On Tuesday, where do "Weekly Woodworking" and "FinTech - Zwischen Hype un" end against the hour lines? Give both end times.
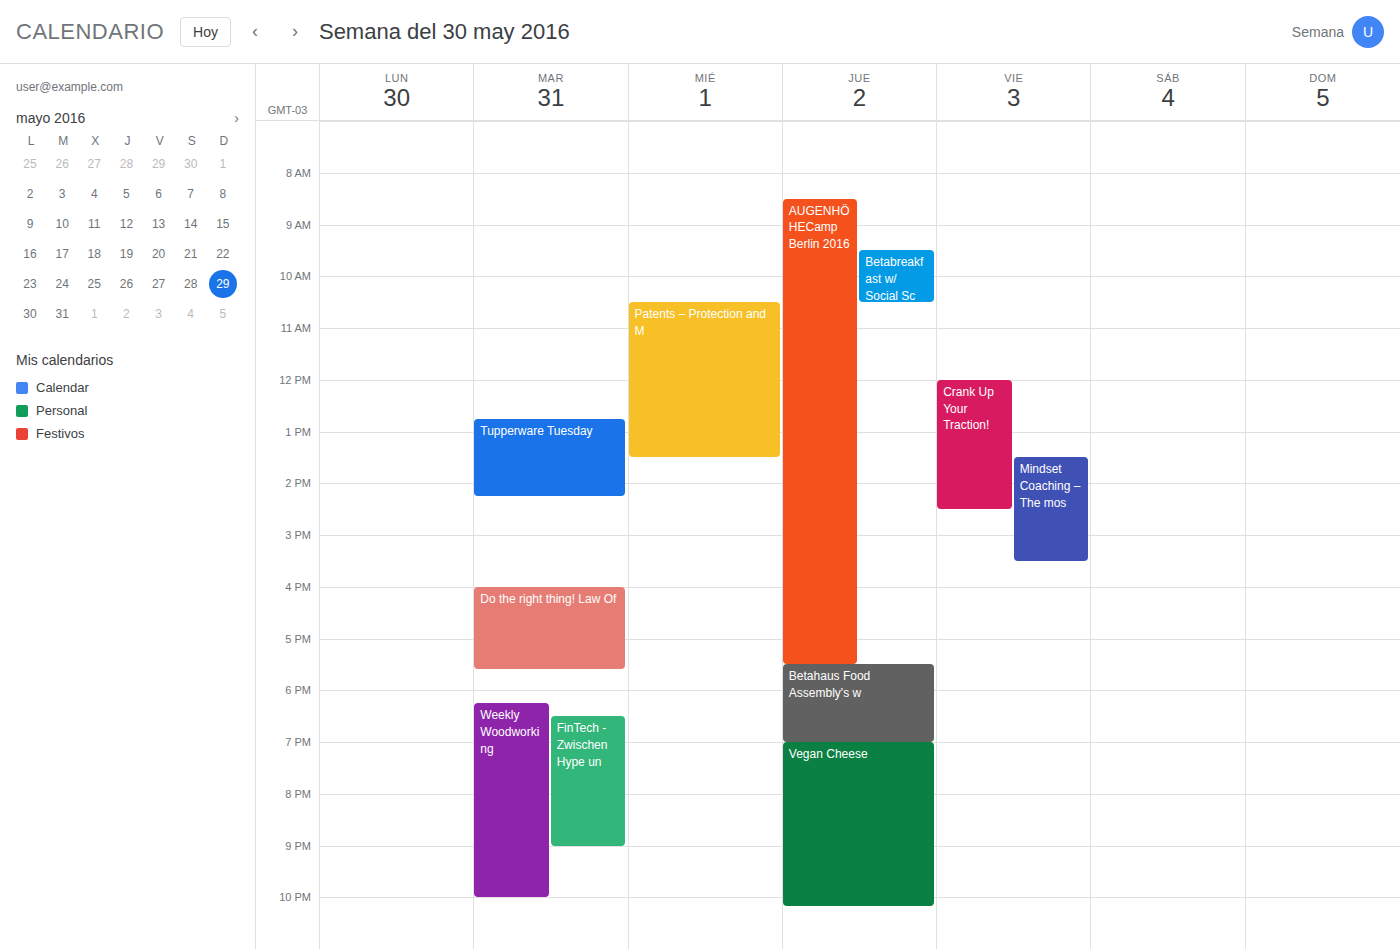
"Weekly Woodworking": 22:00, exactly on the 22:00 line. "FinTech - Zwischen Hype un": 21:00, exactly on the 21:00 line.